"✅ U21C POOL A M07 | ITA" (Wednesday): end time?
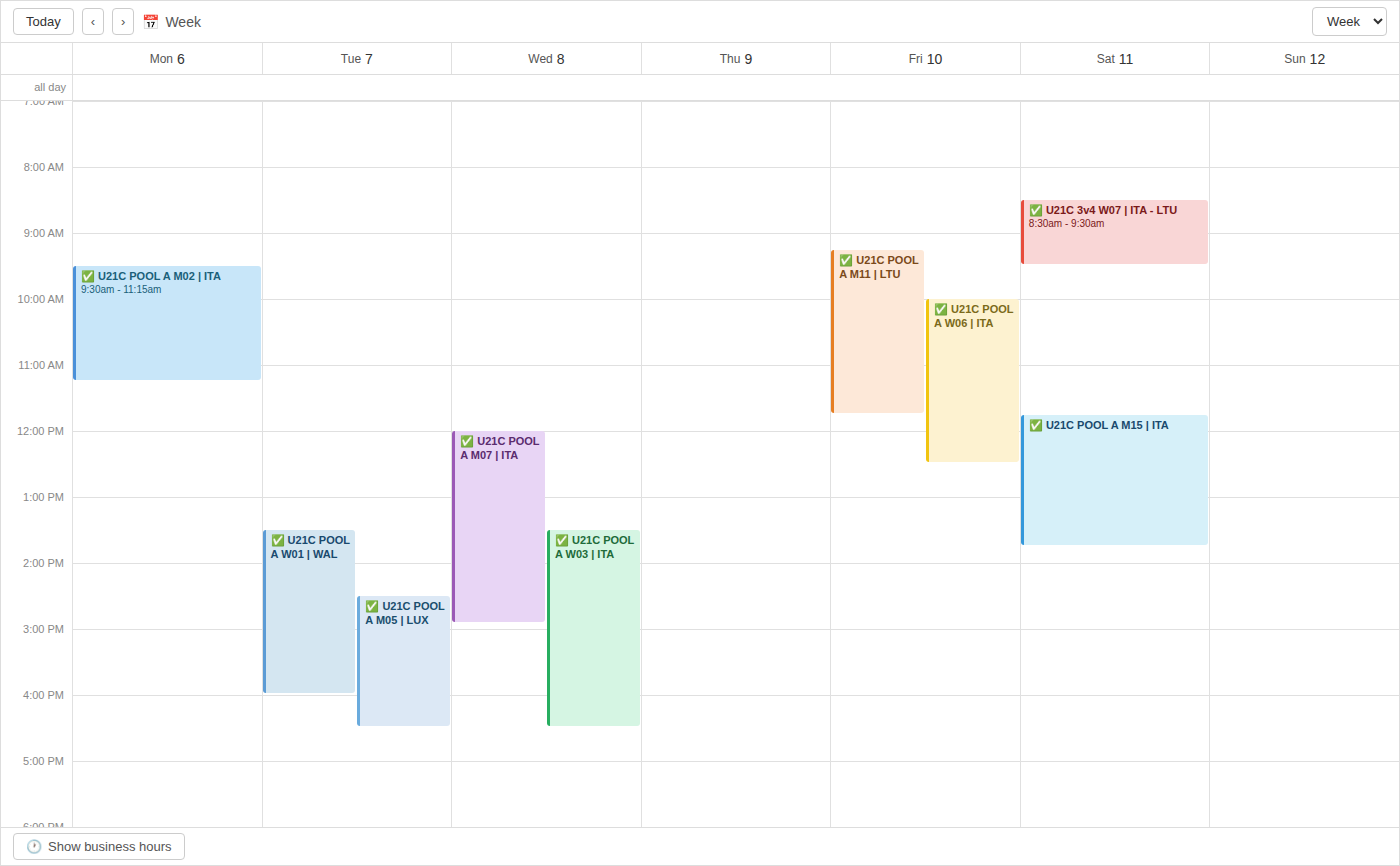
2:55 PM